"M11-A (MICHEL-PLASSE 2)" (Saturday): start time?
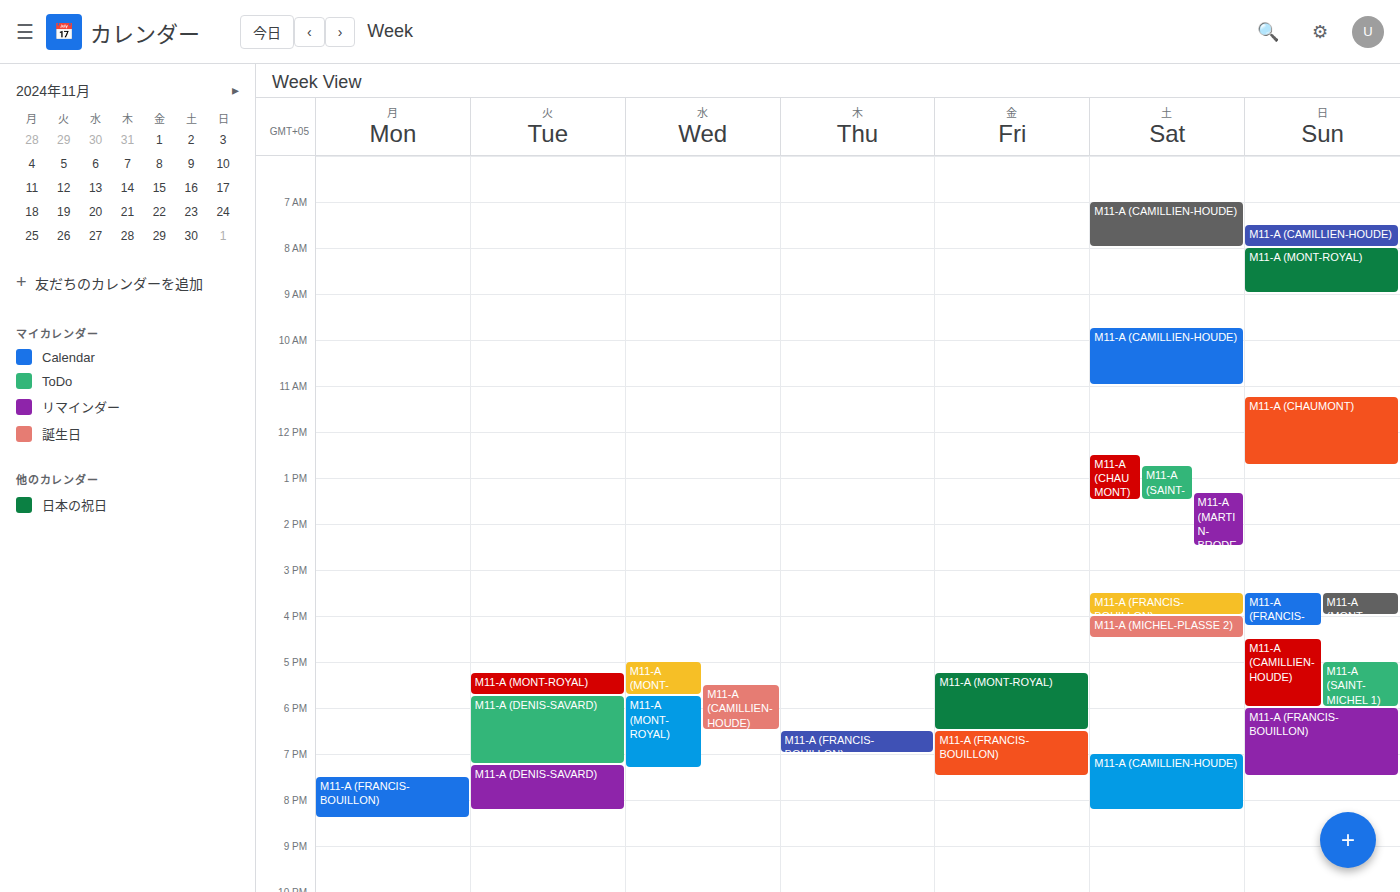
4:00 PM